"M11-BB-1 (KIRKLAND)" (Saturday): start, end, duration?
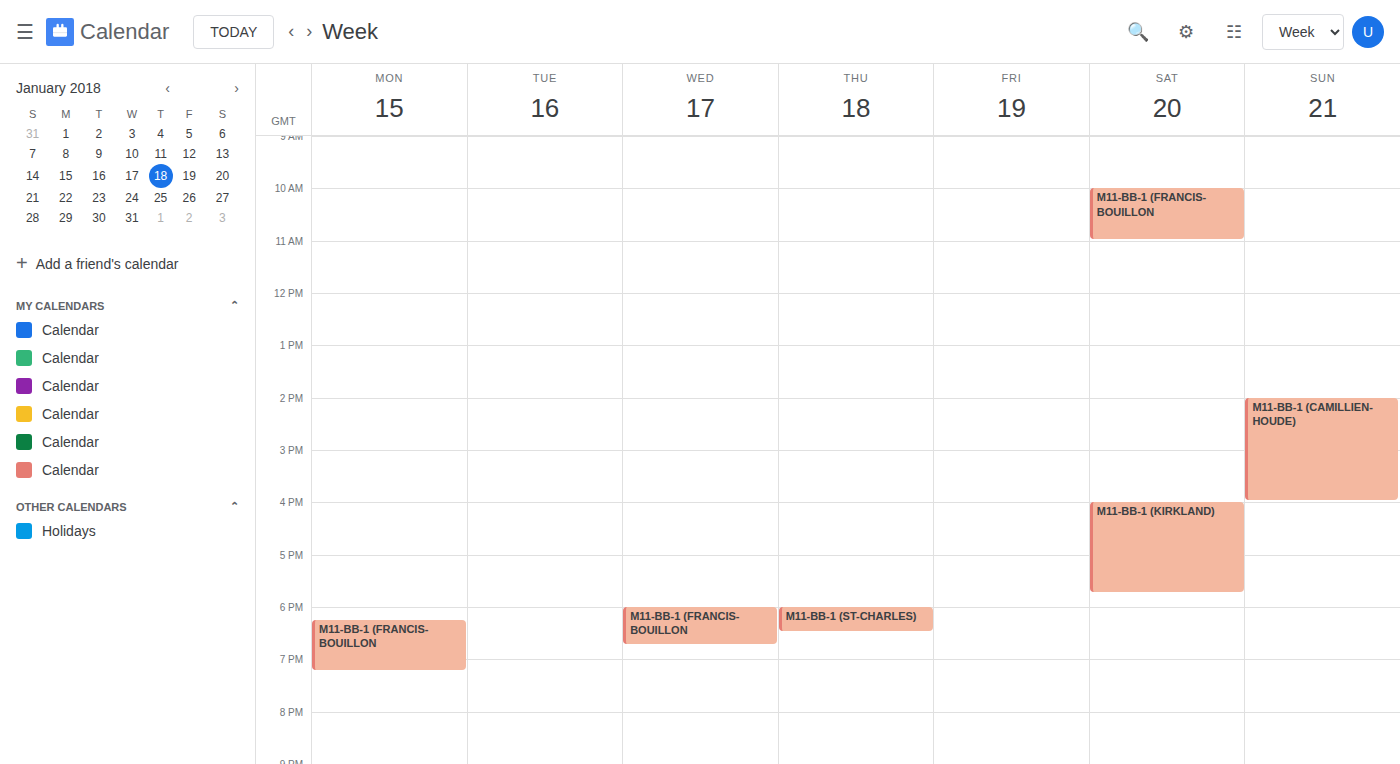
4:00 PM to 5:45 PM, 1 hour 45 minutes